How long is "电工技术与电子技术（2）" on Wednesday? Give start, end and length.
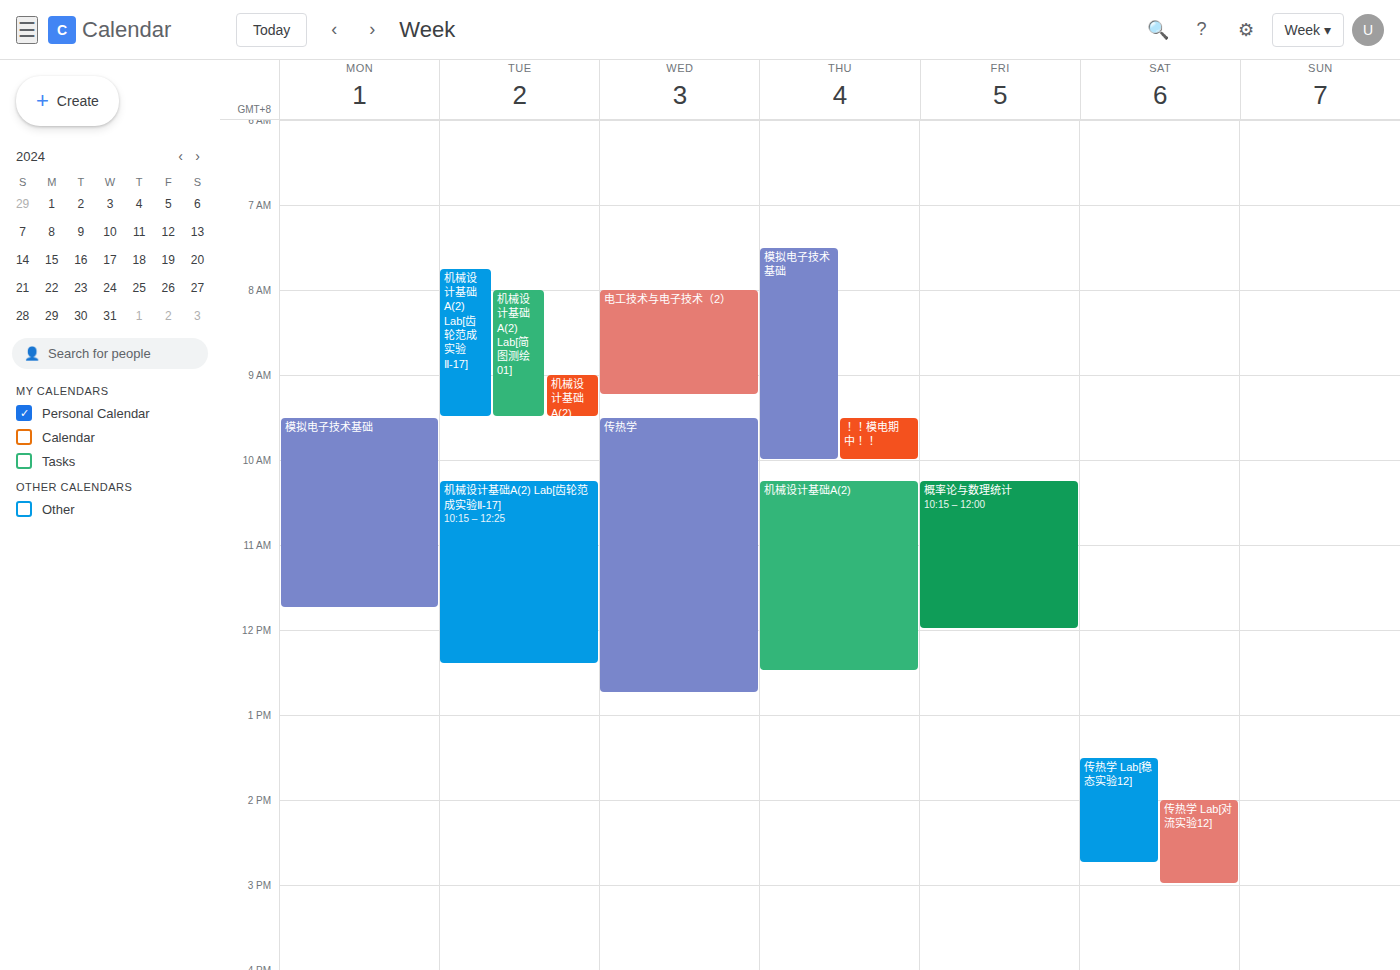
8:00 AM to 9:15 AM, 1 hour 15 minutes